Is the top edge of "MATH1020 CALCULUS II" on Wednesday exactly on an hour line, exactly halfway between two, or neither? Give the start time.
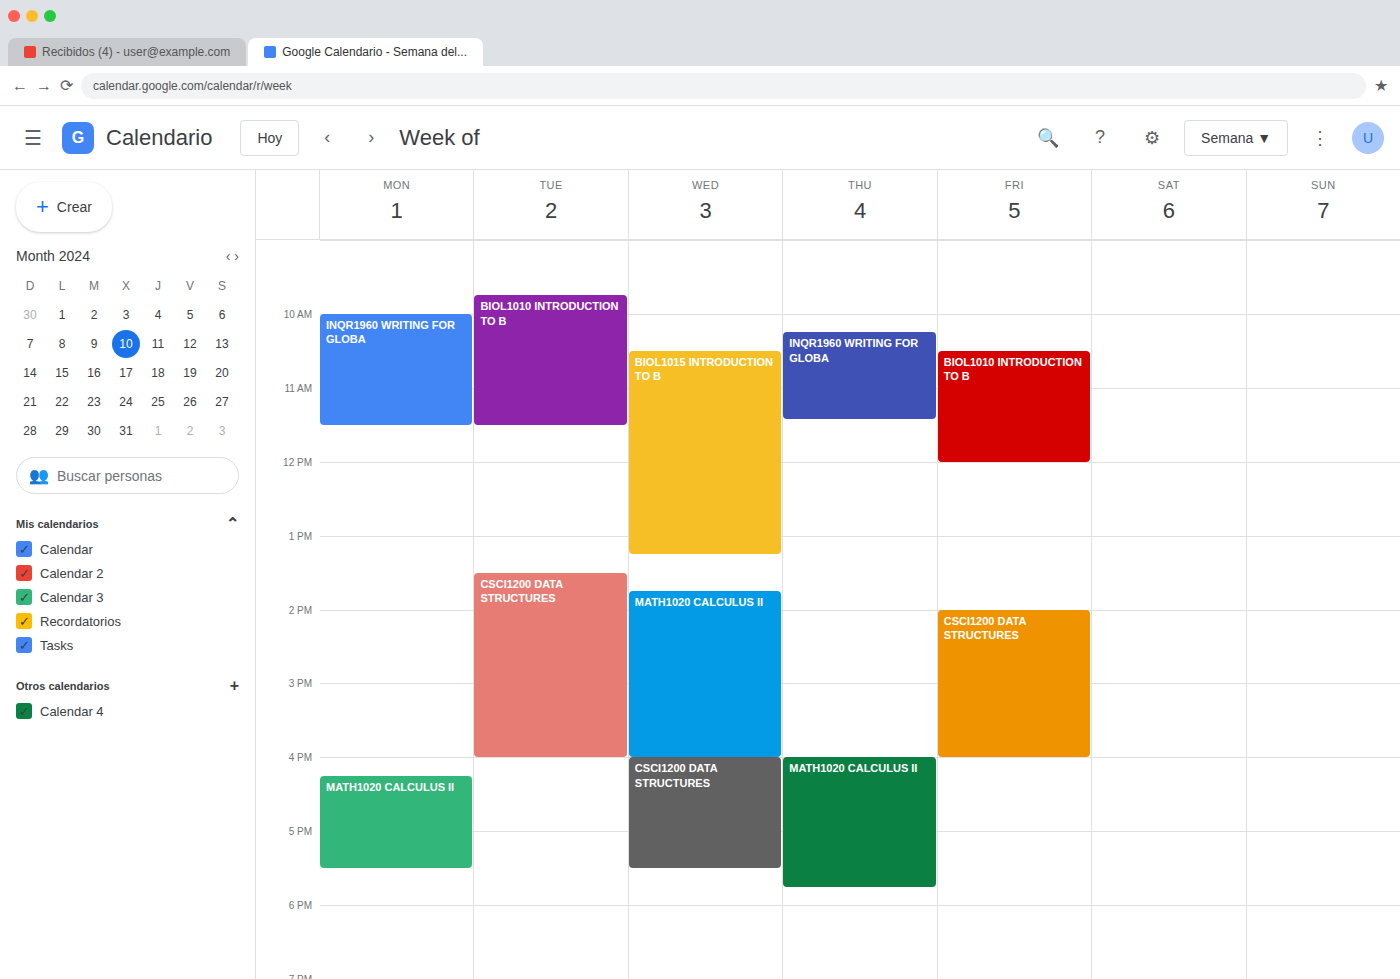
1:45 PM -- neither: three quarters of the way from the 1 PM line to the 2 PM line.